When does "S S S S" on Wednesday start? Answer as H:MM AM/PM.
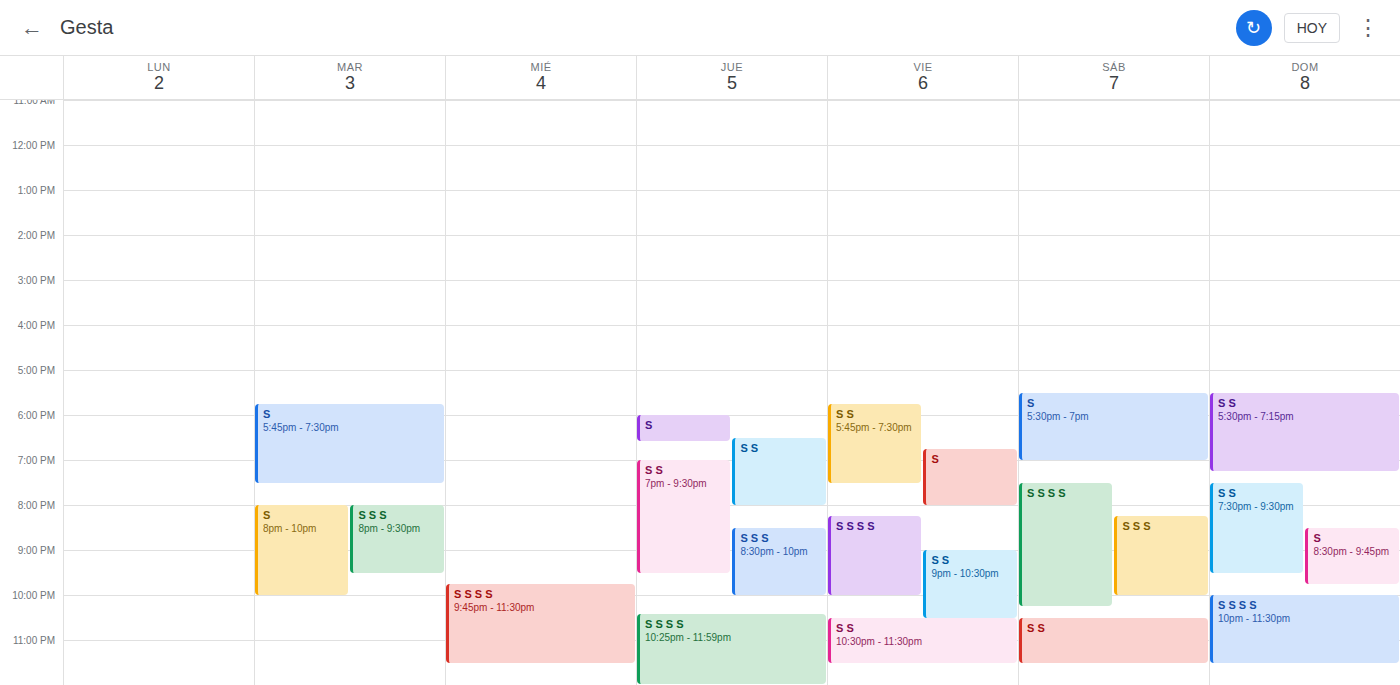
9:45 PM